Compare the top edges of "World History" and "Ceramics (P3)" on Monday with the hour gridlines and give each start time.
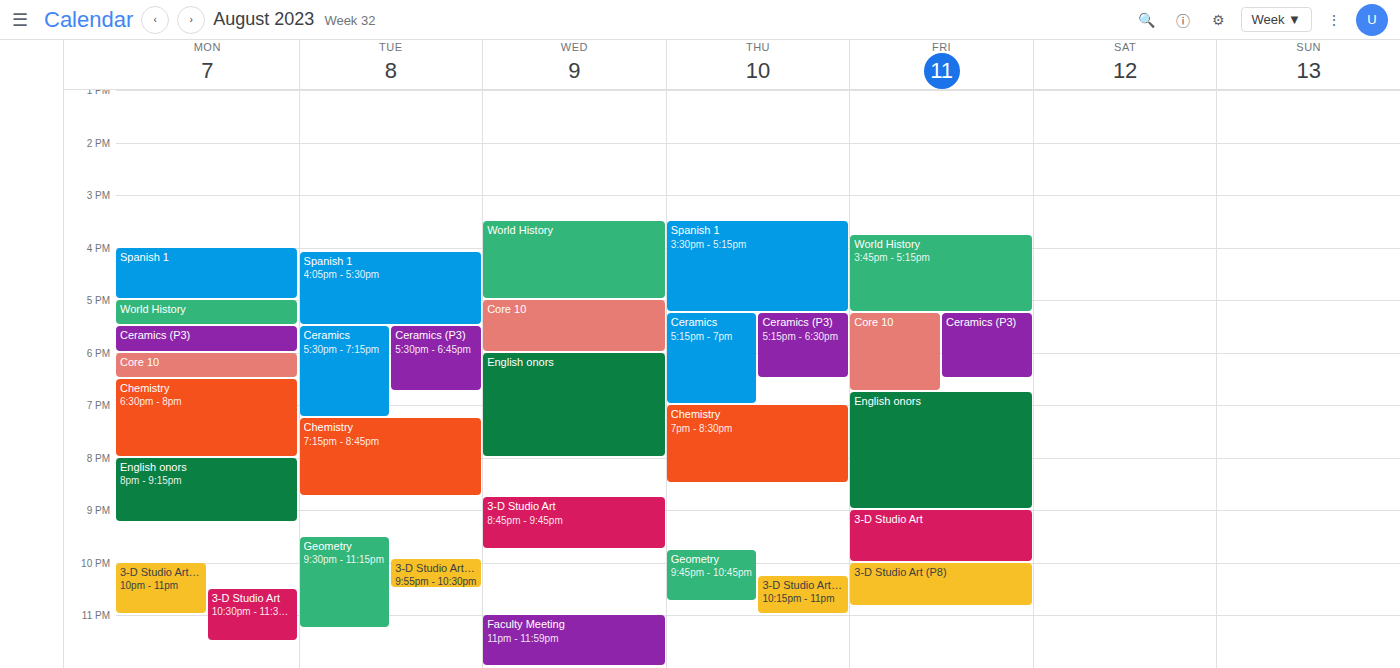
"World History": 5:00 PM, exactly on the 5 PM line. "Ceramics (P3)": 5:30 PM, halfway between the 5 PM and 6 PM lines.